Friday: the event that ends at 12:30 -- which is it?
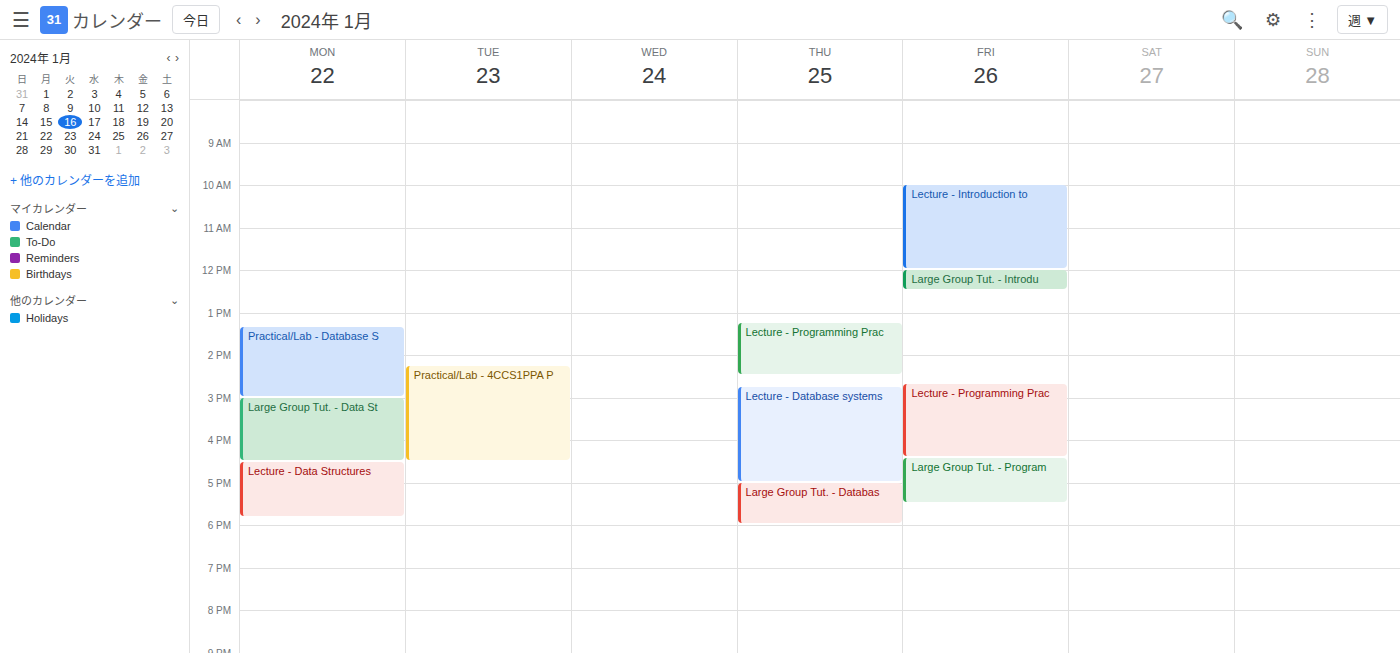
"Large Group Tut. - Introdu"